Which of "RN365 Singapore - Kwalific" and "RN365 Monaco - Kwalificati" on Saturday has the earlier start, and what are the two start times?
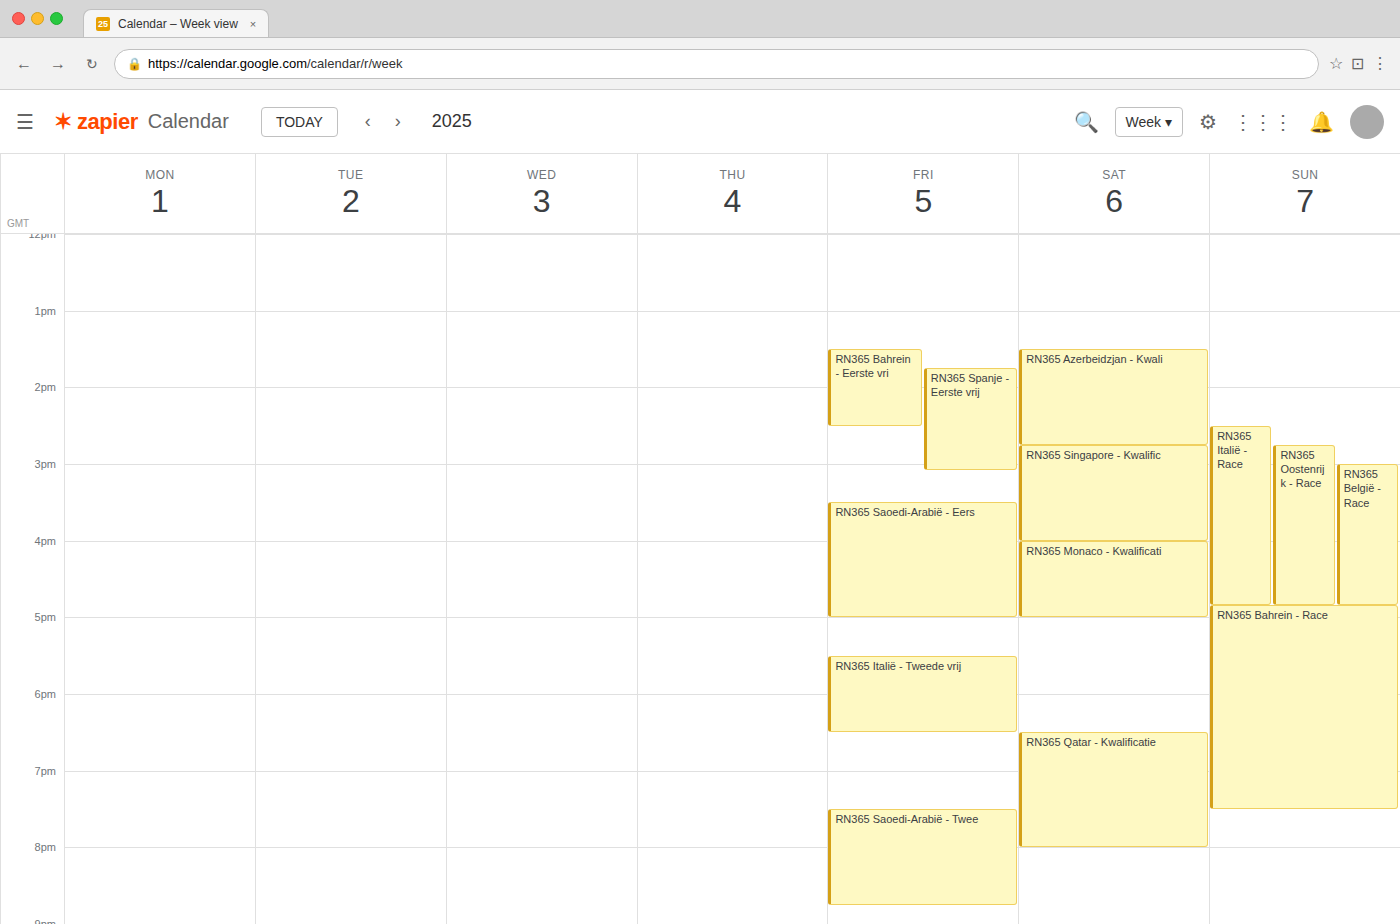
"RN365 Singapore - Kwalific" 2:45 PM; "RN365 Monaco - Kwalificati" 4:00 PM.